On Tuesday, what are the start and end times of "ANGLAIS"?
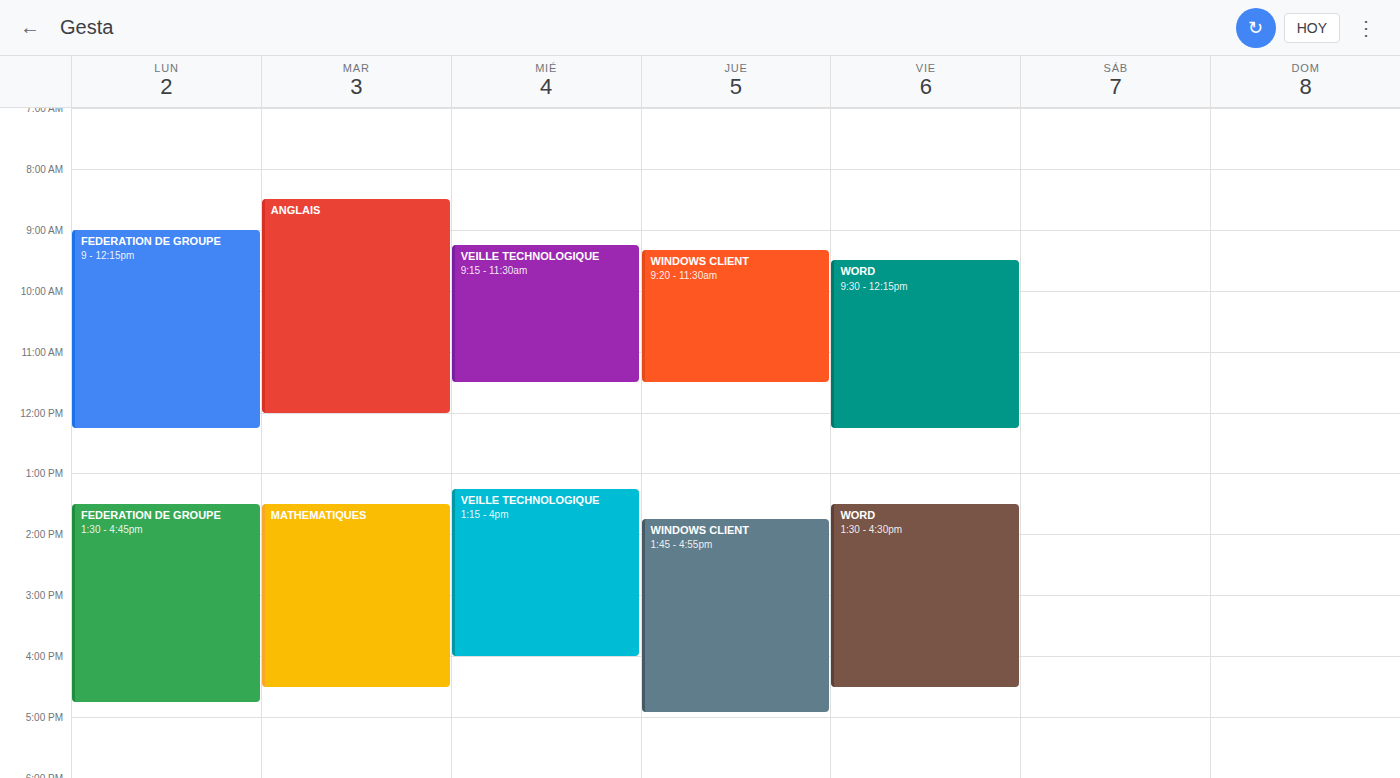
8:30 AM to 12:00 PM